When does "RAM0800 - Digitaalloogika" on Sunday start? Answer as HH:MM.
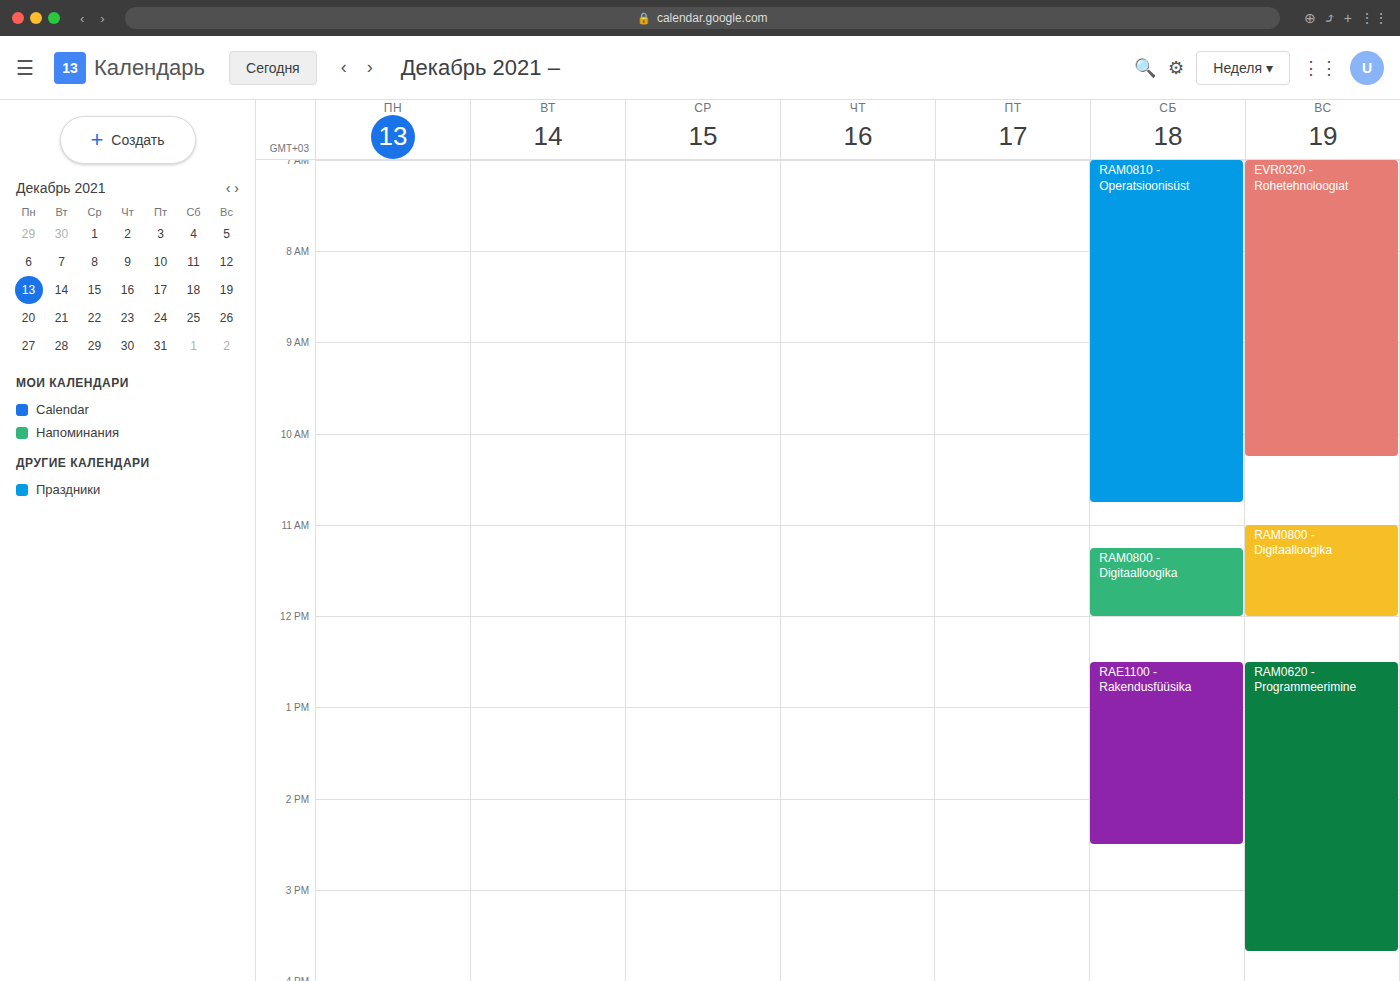
11:00